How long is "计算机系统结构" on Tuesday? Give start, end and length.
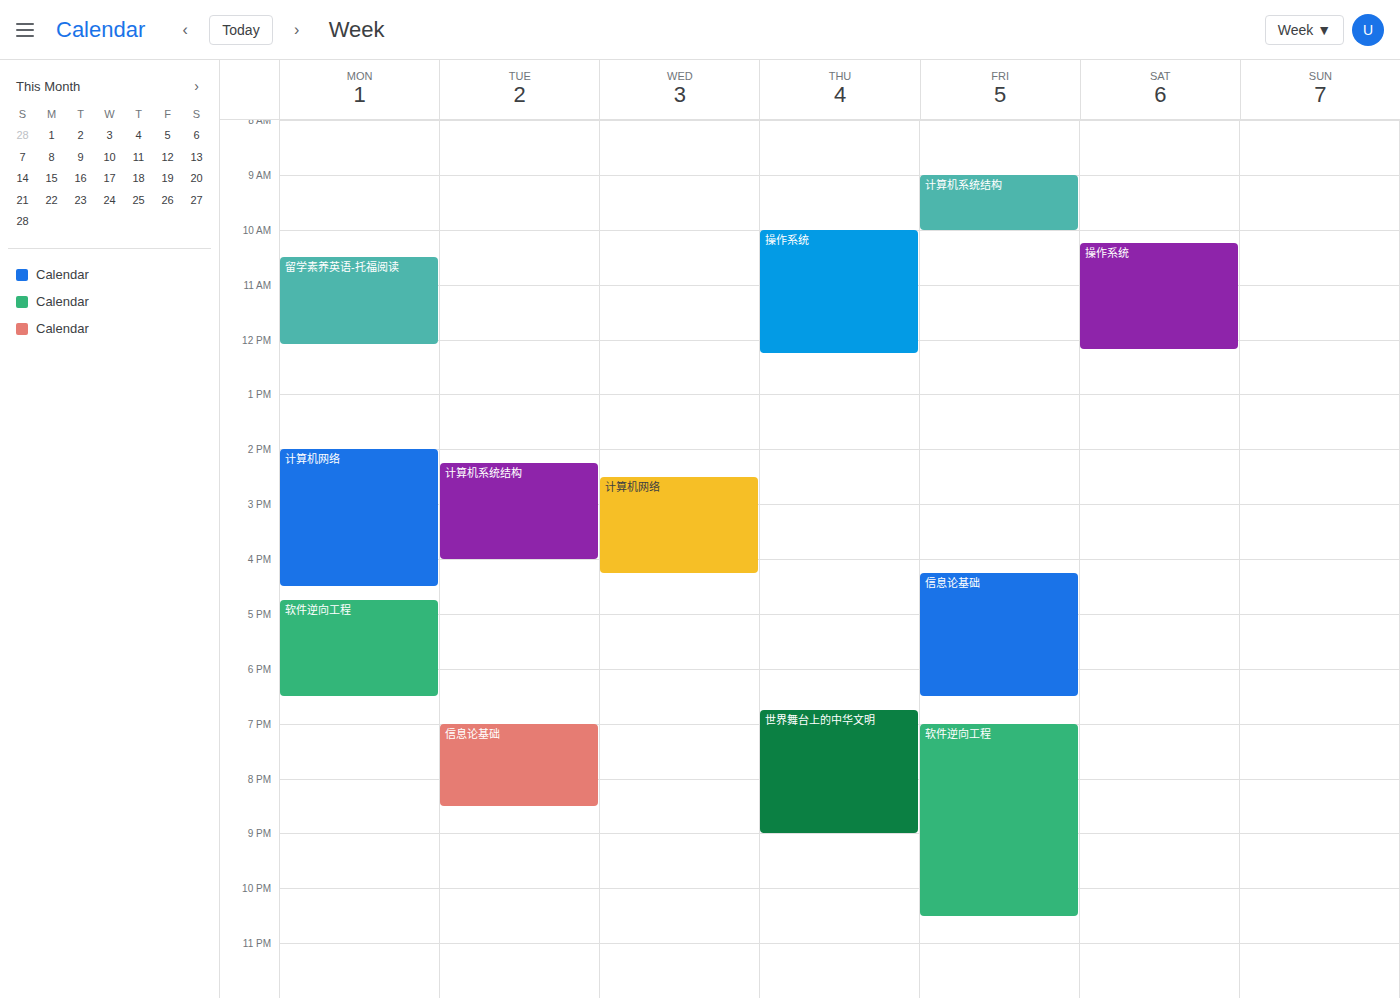
2:15 PM to 4:00 PM, 1 hour 45 minutes